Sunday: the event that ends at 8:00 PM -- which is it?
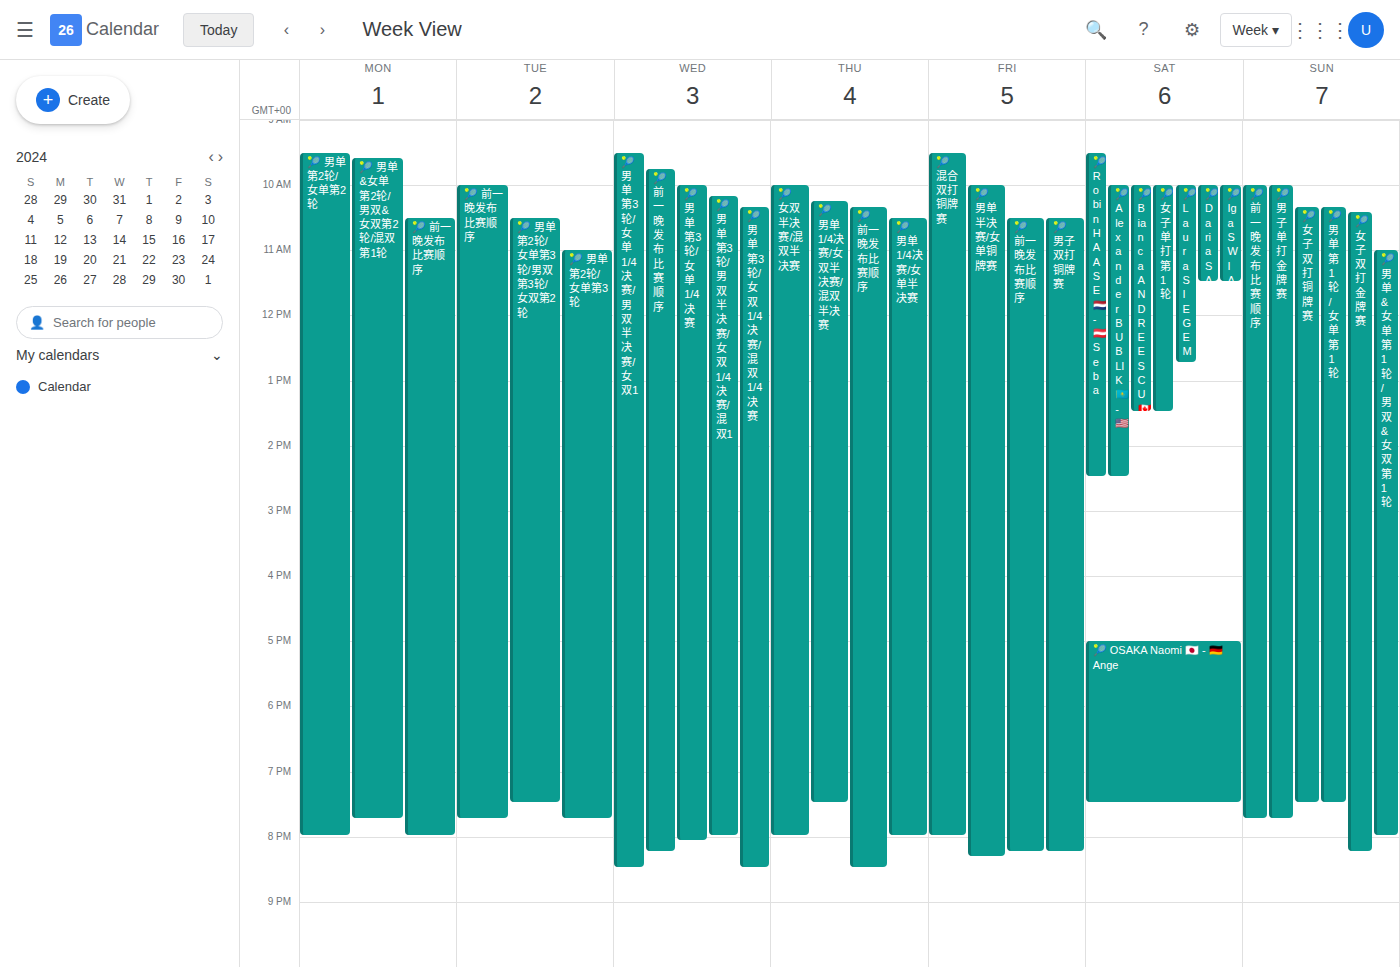
"🎾 男单&女单第1轮/男双&女双第1轮"